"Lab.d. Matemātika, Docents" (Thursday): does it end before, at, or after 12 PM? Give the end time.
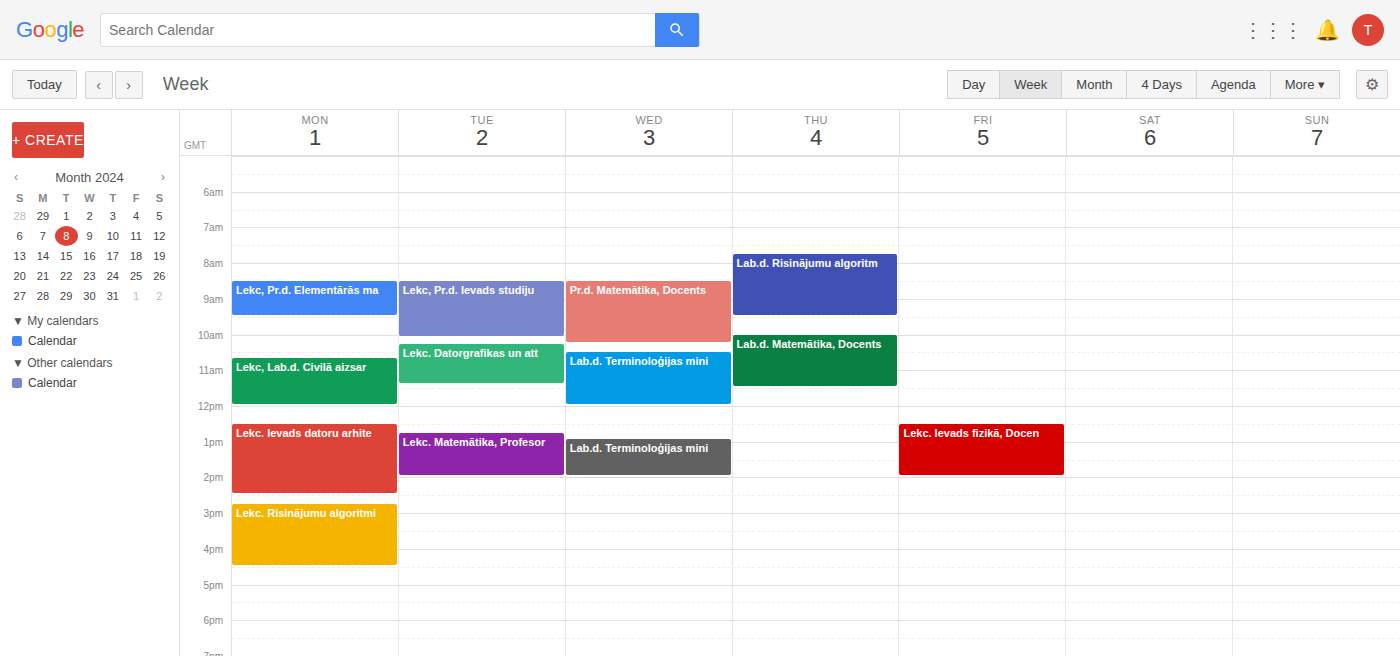
11:30 AM -- before 12 PM, 30 minutes above the 12 PM line.